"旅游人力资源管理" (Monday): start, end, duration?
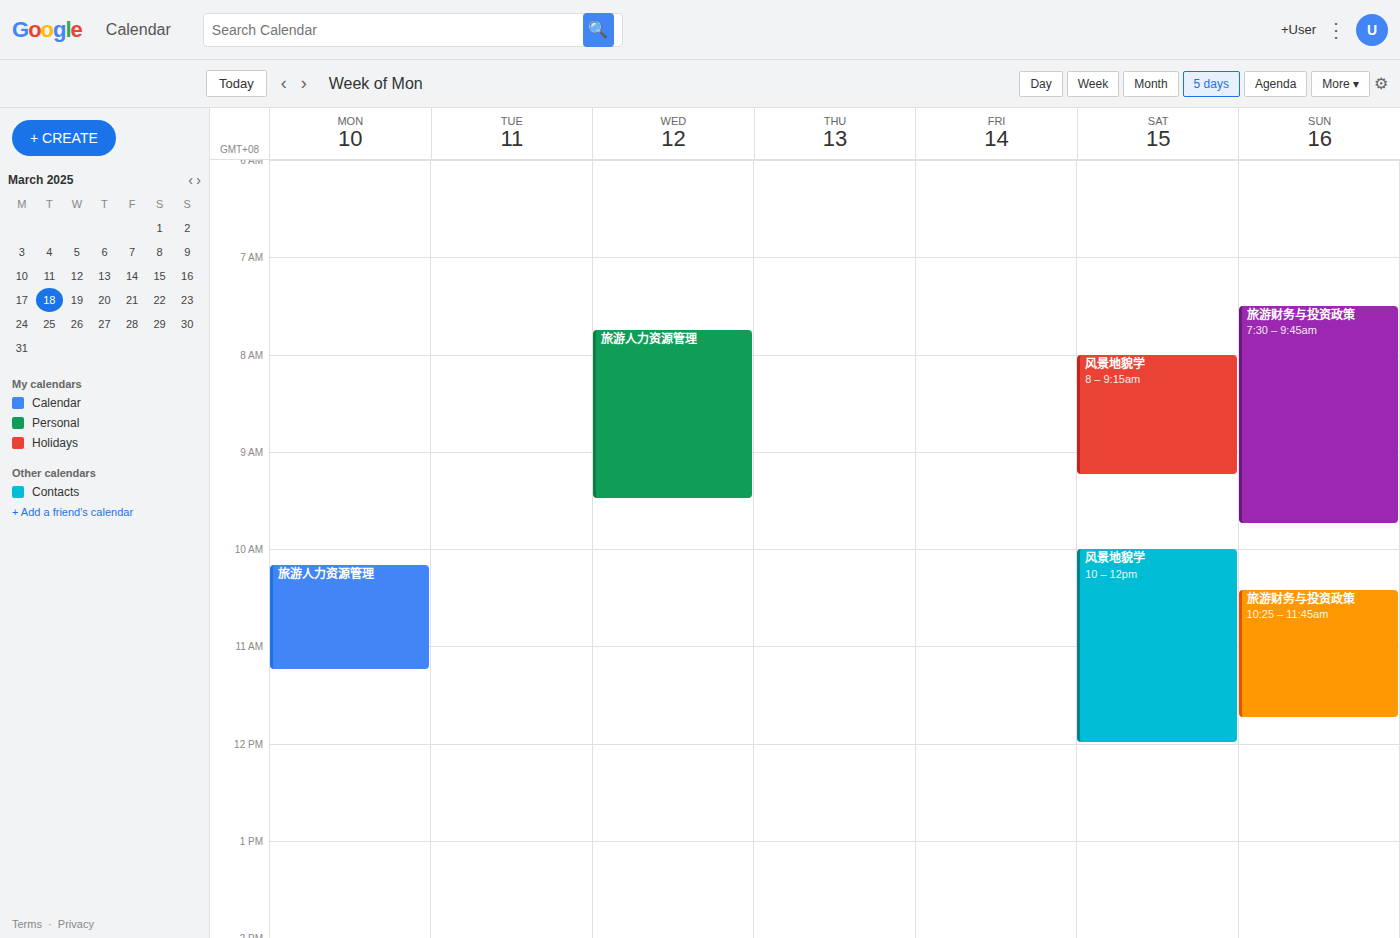
10:10 AM to 11:15 AM, 1 hour 5 minutes